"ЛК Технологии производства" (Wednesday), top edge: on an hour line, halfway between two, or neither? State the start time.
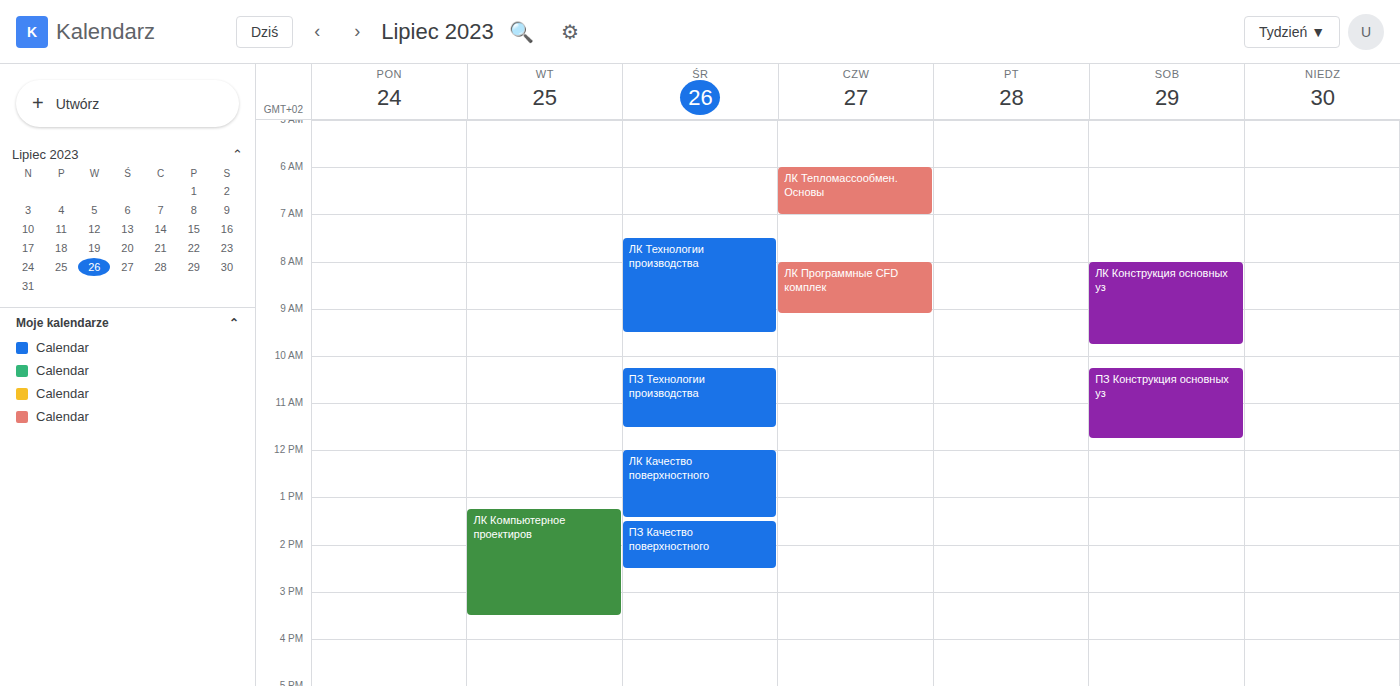
7:30 AM -- halfway between the 7 AM and 8 AM lines.